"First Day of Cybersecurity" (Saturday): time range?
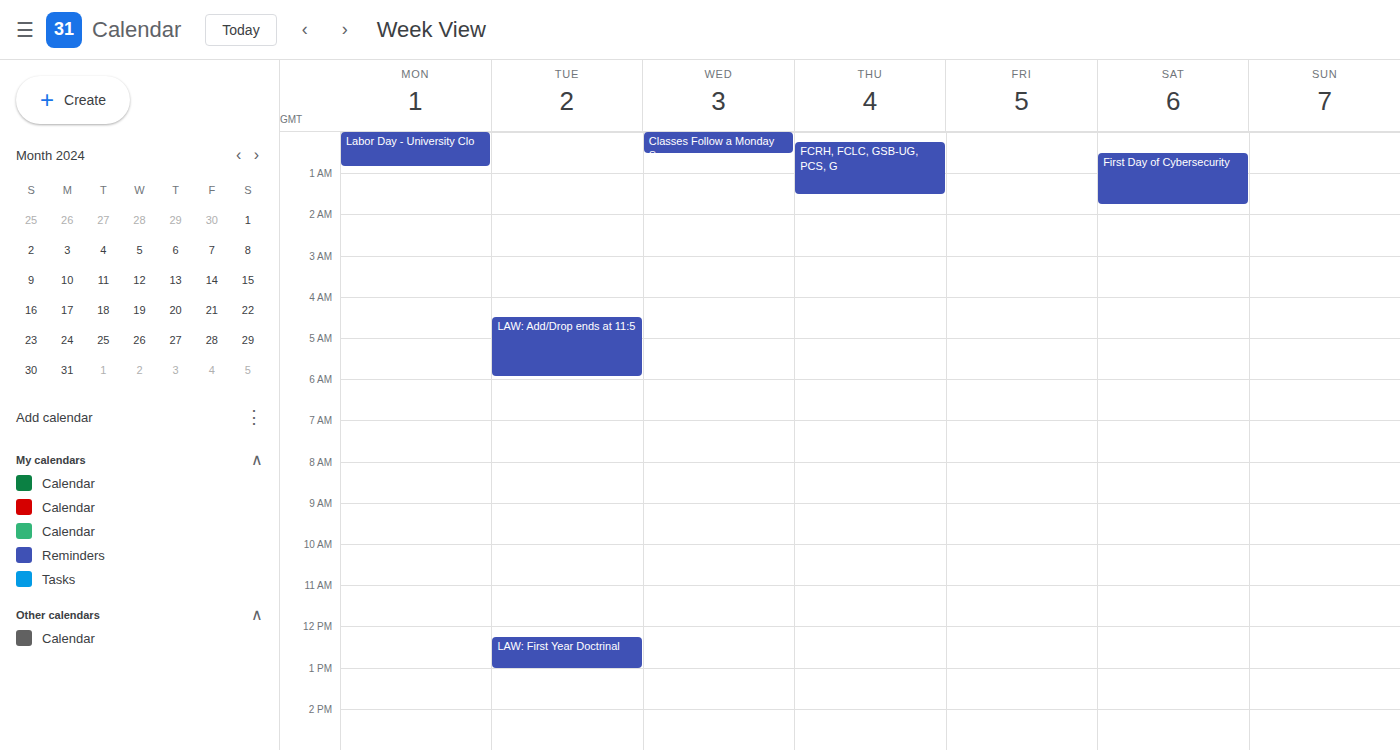
12:30 AM to 1:45 AM